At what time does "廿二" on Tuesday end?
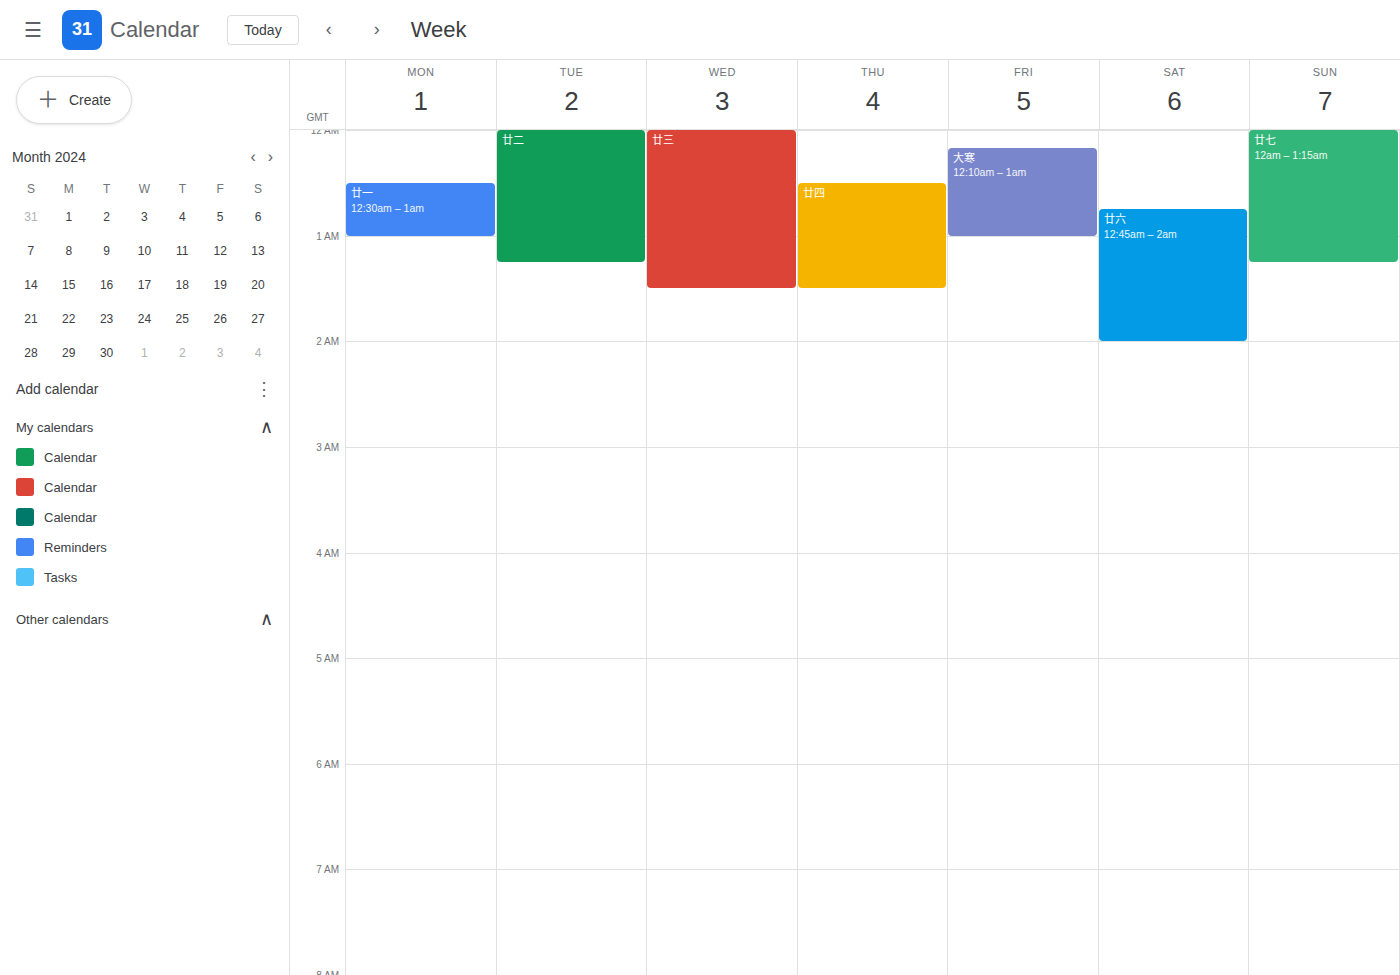
1:15 AM